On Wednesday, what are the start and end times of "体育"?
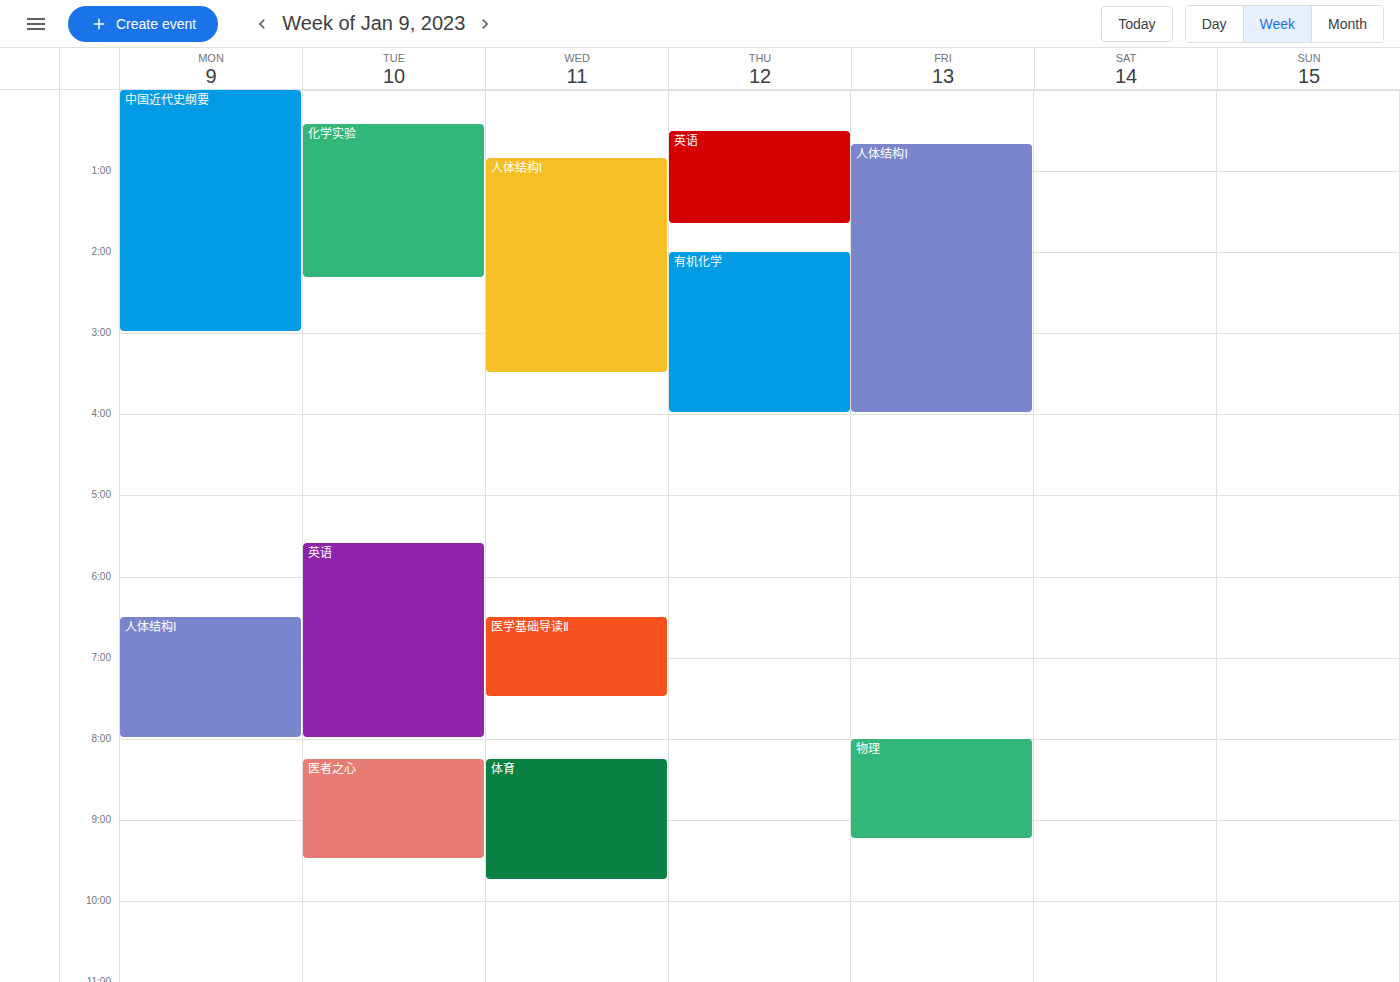
8:15 AM to 9:45 AM